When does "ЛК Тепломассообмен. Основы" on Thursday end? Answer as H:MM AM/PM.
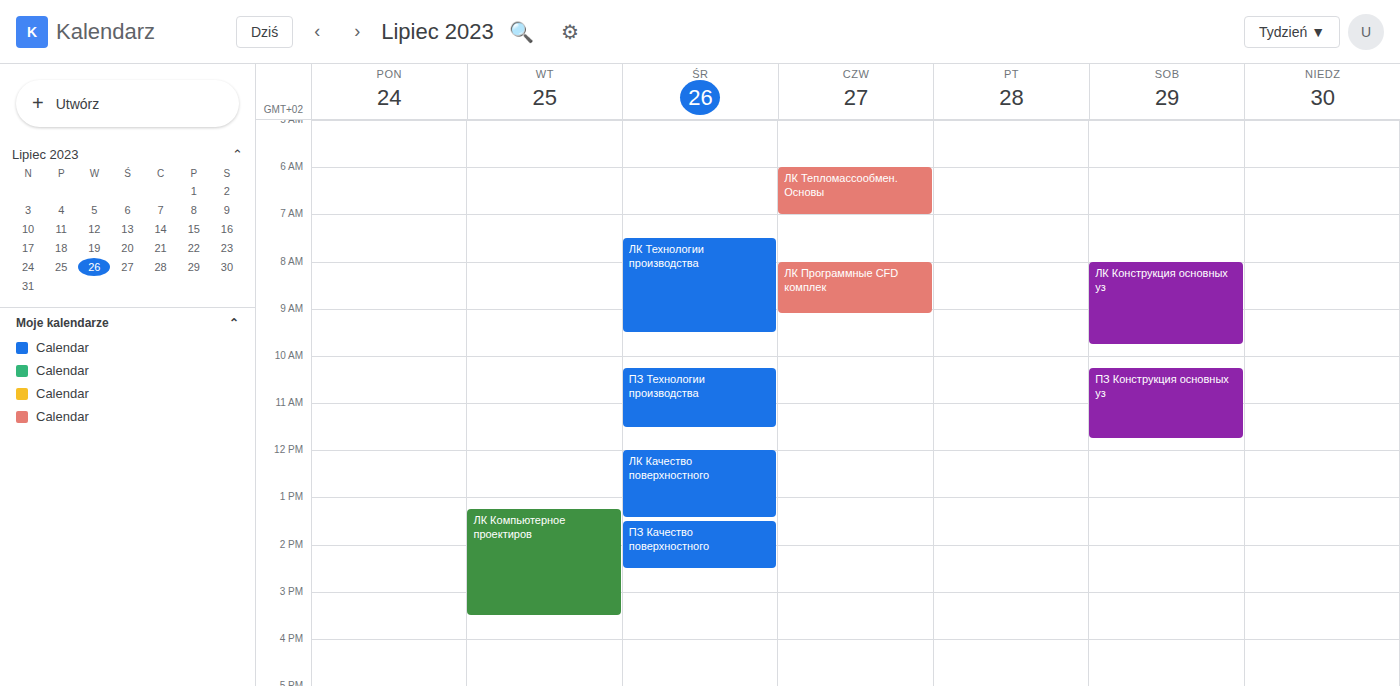
7:00 AM